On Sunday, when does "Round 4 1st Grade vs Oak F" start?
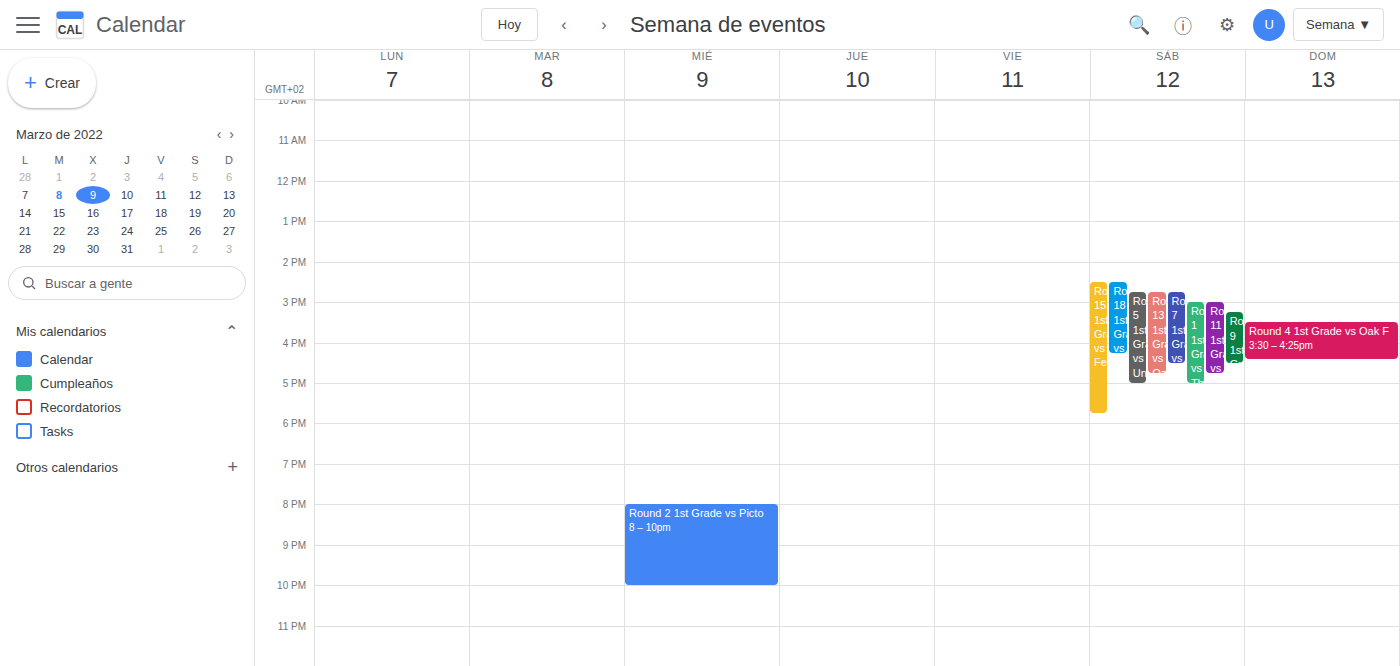
3:30 PM